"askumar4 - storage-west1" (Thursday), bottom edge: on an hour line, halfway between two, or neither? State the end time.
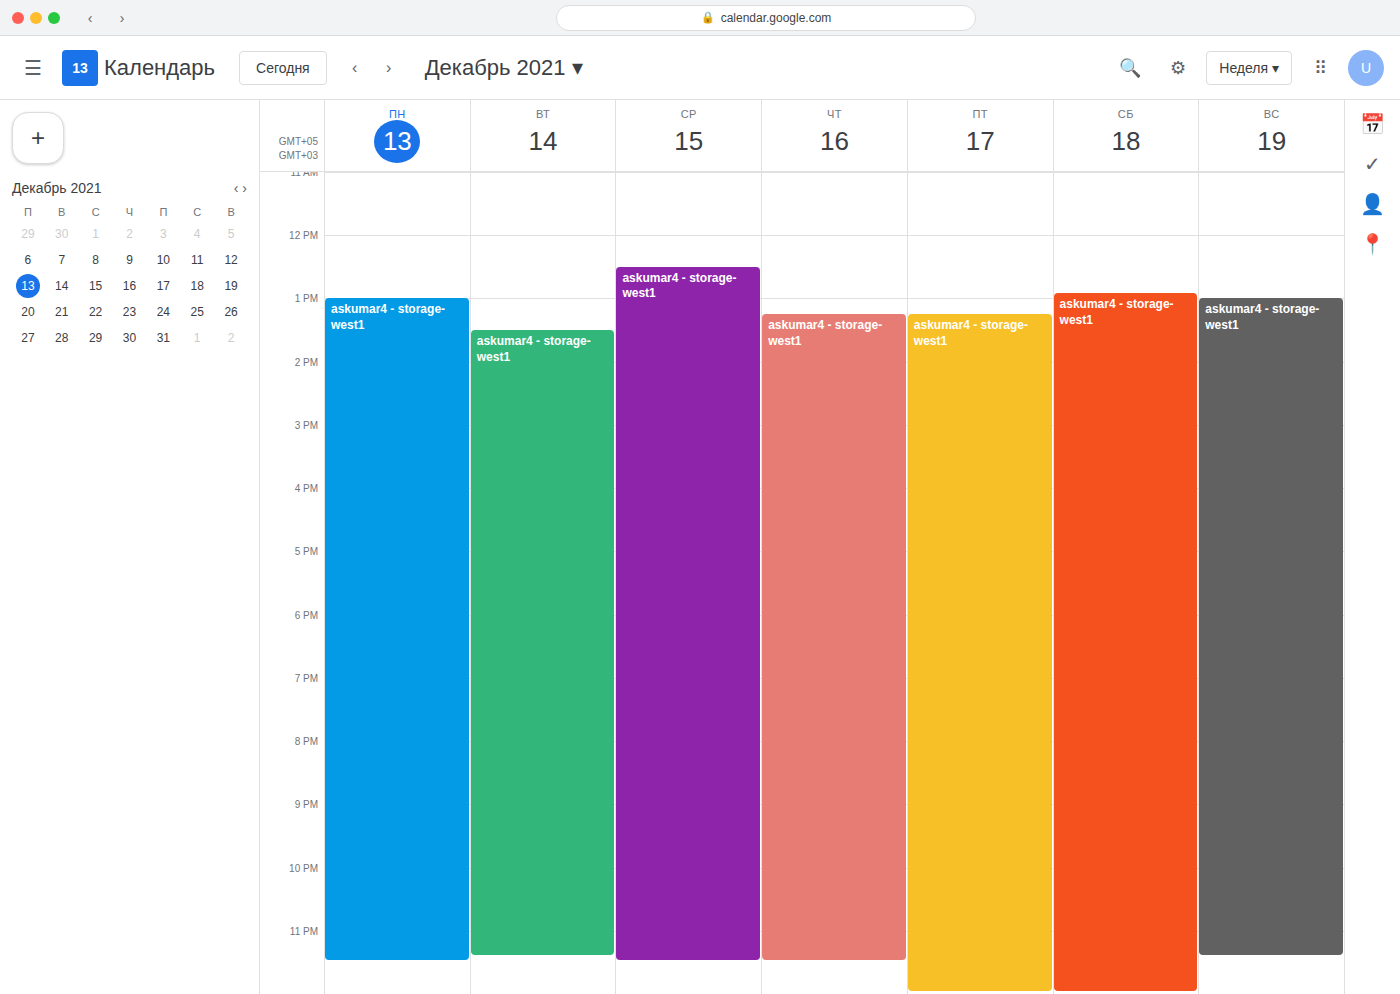
11:30 PM -- halfway between the 11 PM and 12 AM lines.